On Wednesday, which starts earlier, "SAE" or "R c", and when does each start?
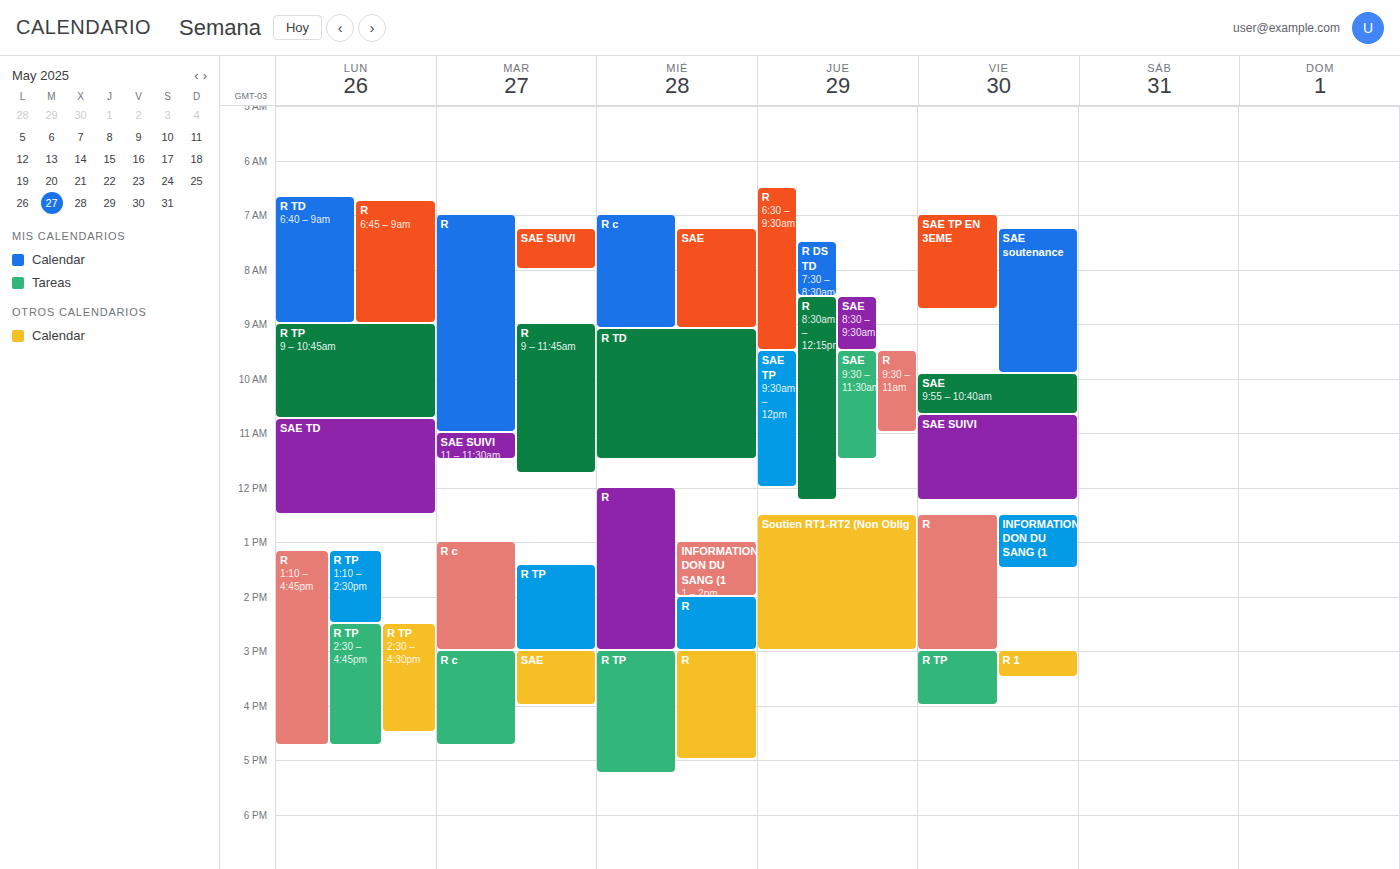
"R c" 7:00 AM; "SAE" 7:15 AM.